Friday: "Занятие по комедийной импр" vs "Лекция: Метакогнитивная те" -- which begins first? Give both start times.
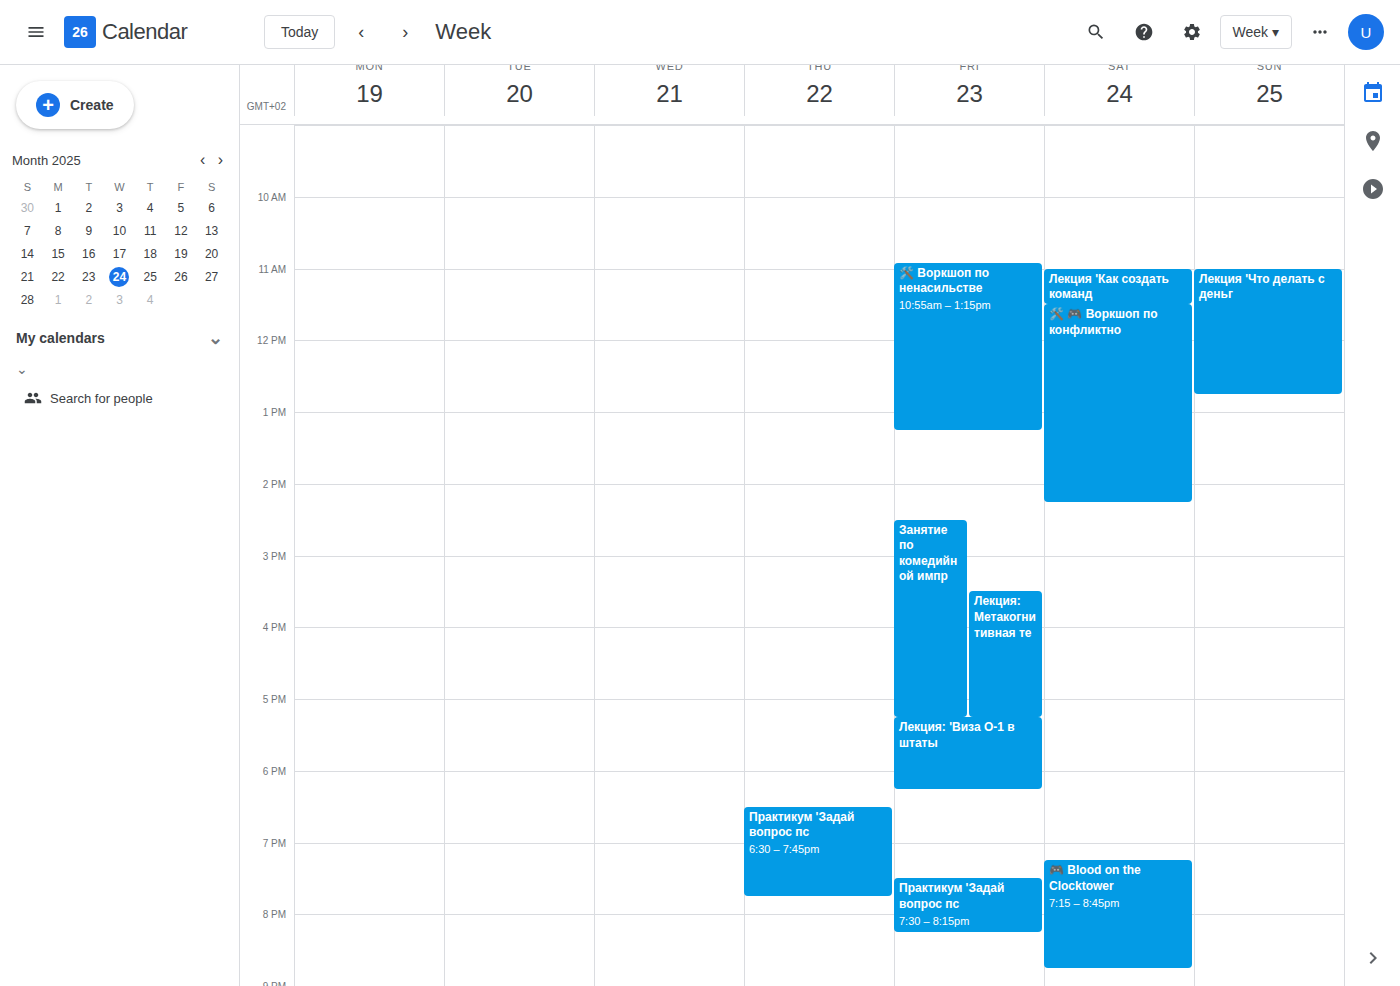
"Занятие по комедийной импр" 2:30 PM; "Лекция: Метакогнитивная те" 3:30 PM.